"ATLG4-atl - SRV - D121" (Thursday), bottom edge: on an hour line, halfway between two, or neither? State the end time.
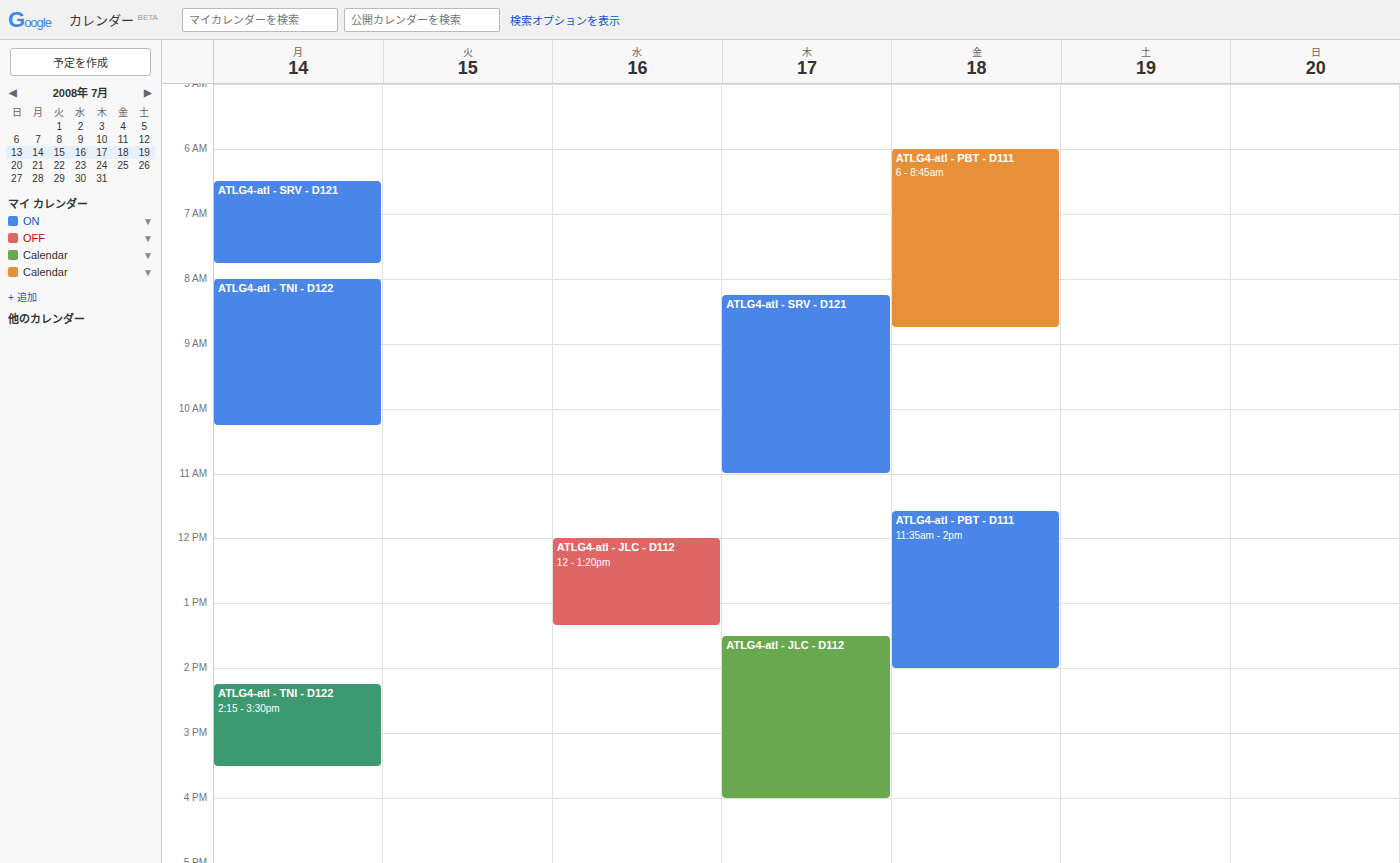
11:00 AM -- exactly on the 11 AM line.